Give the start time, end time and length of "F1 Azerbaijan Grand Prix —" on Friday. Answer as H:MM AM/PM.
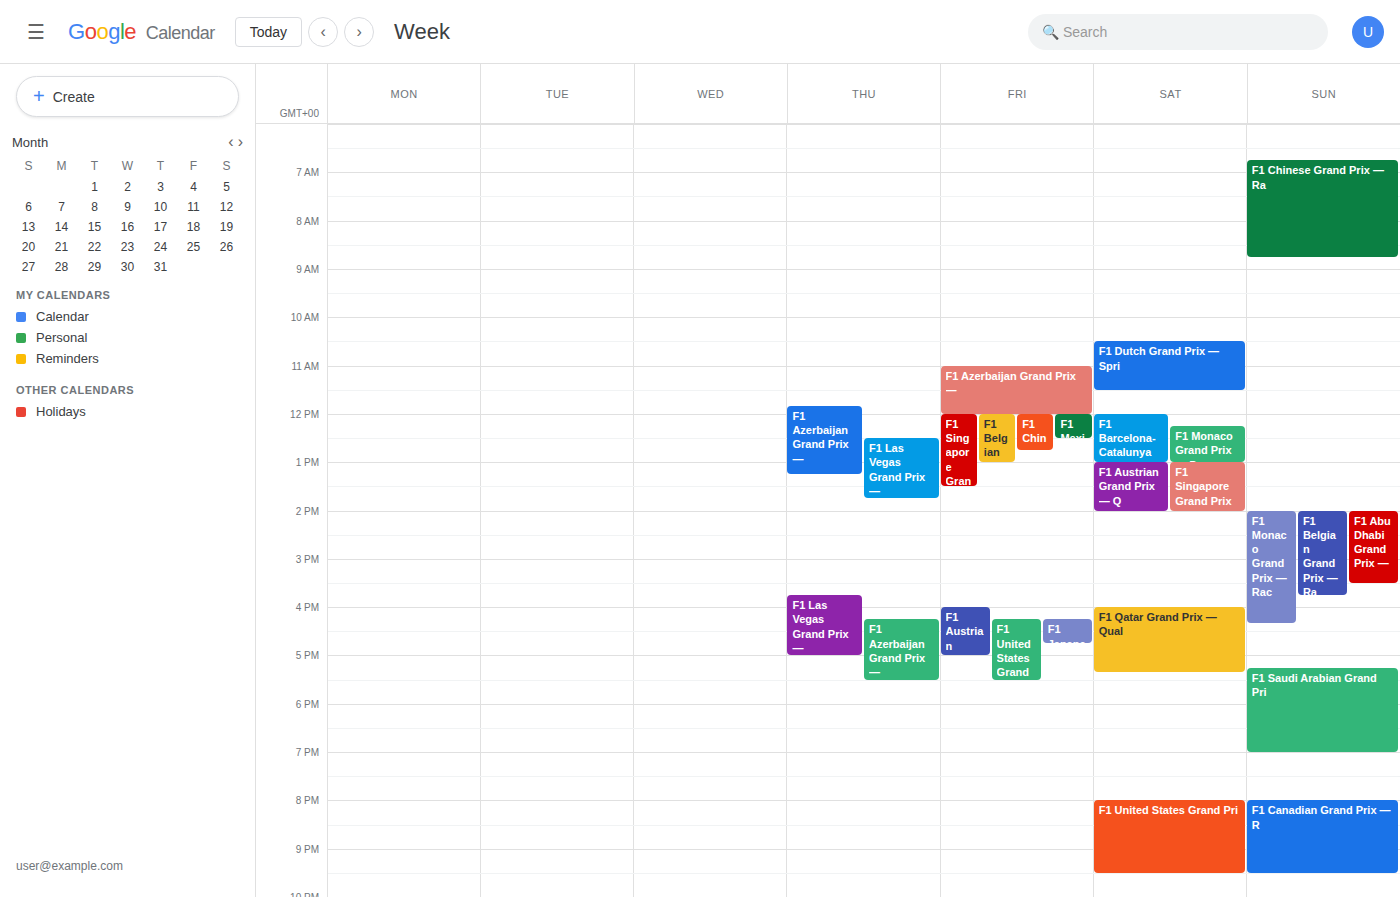
11:00 AM to 12:00 PM, 1 hour